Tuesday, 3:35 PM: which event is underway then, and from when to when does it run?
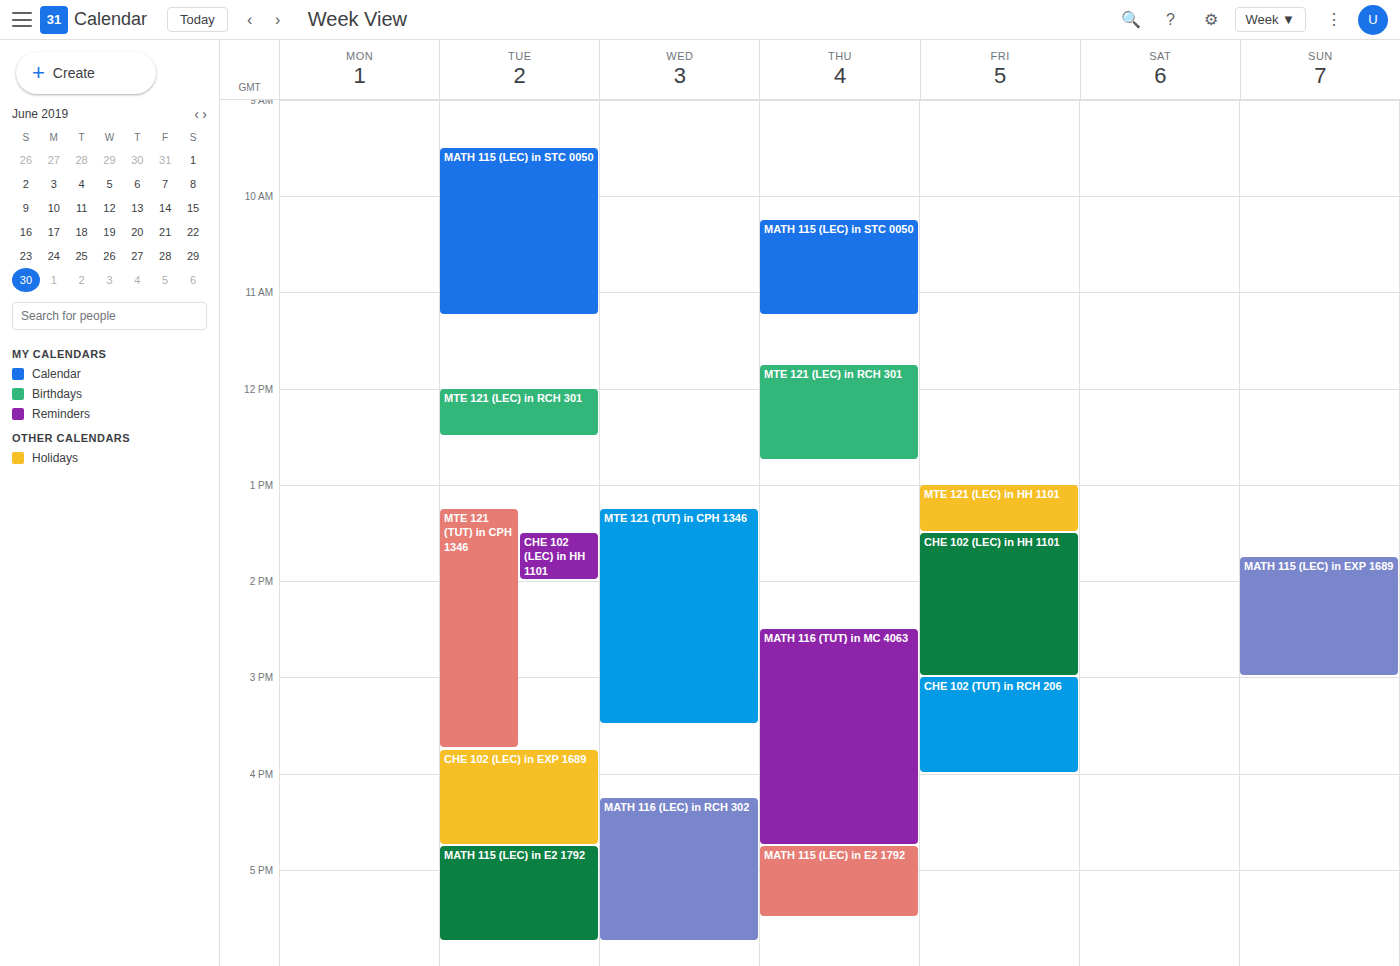
"MTE 121 (TUT) in CPH 1346", 1:15 PM to 3:45 PM